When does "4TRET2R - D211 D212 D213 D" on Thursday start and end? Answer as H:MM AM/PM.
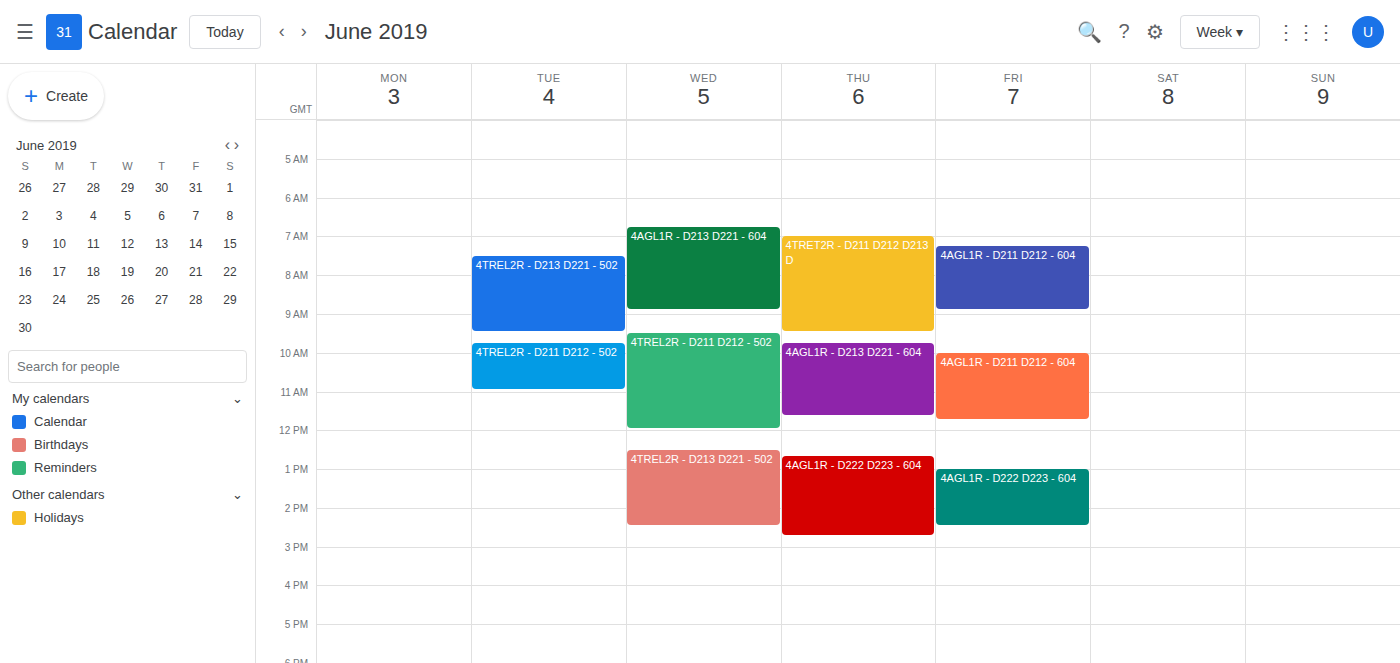
7:00 AM to 9:30 AM